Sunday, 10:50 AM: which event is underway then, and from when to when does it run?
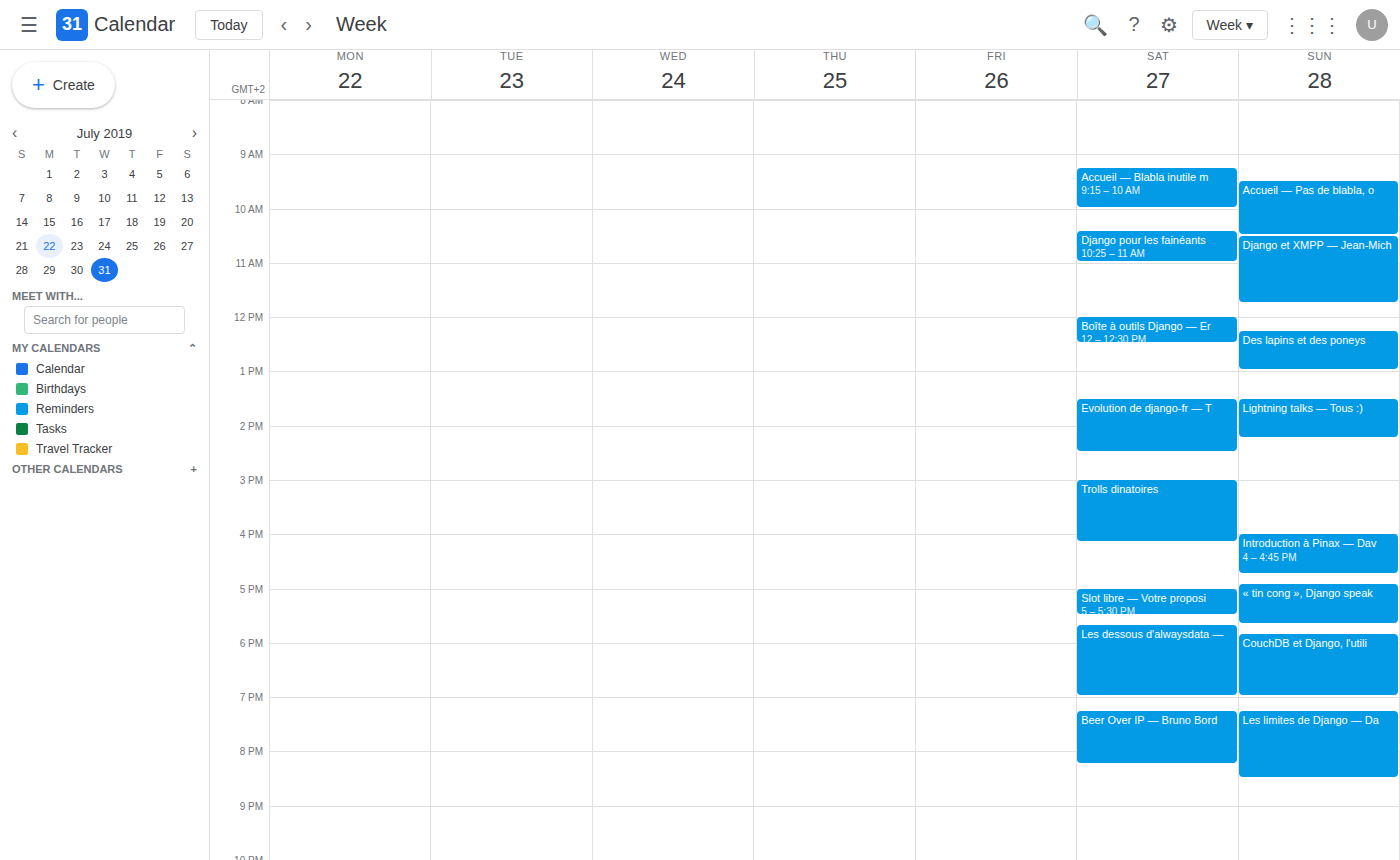
"Django et XMPP — Jean-Mich", 10:30 AM to 11:45 AM